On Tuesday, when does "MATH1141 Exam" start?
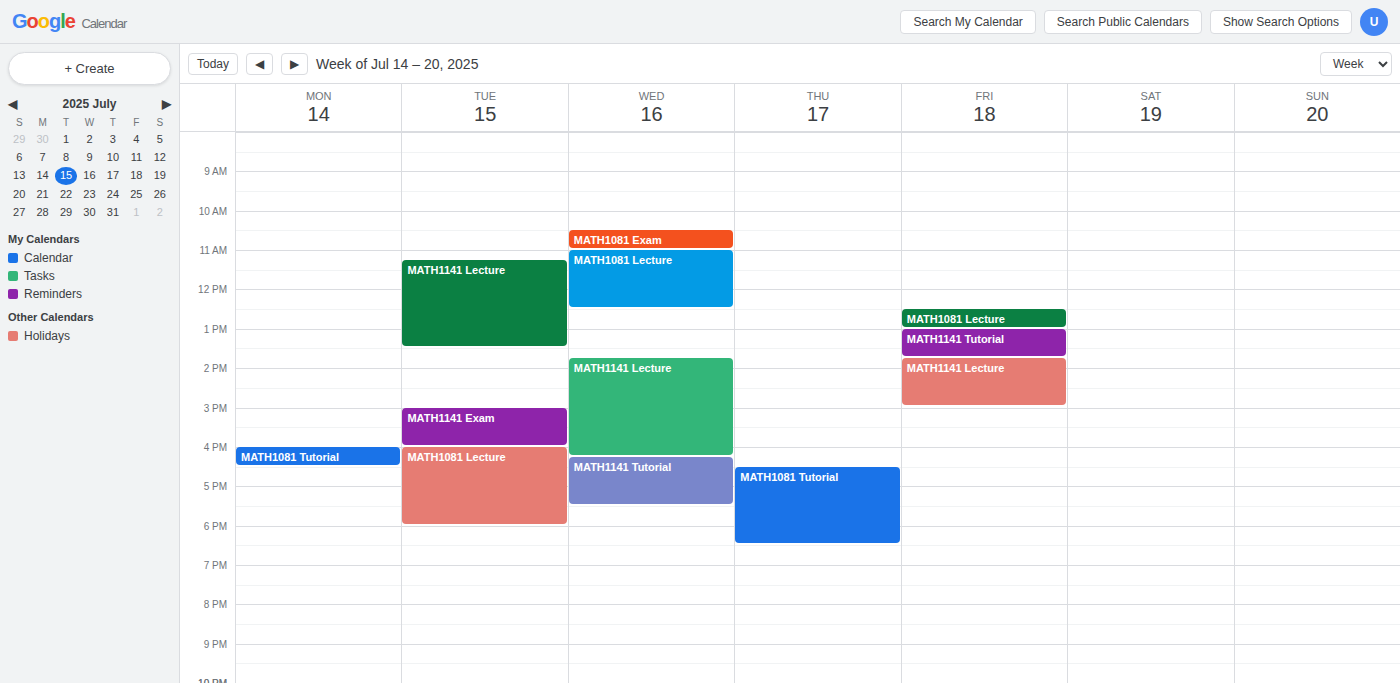
3:00 PM